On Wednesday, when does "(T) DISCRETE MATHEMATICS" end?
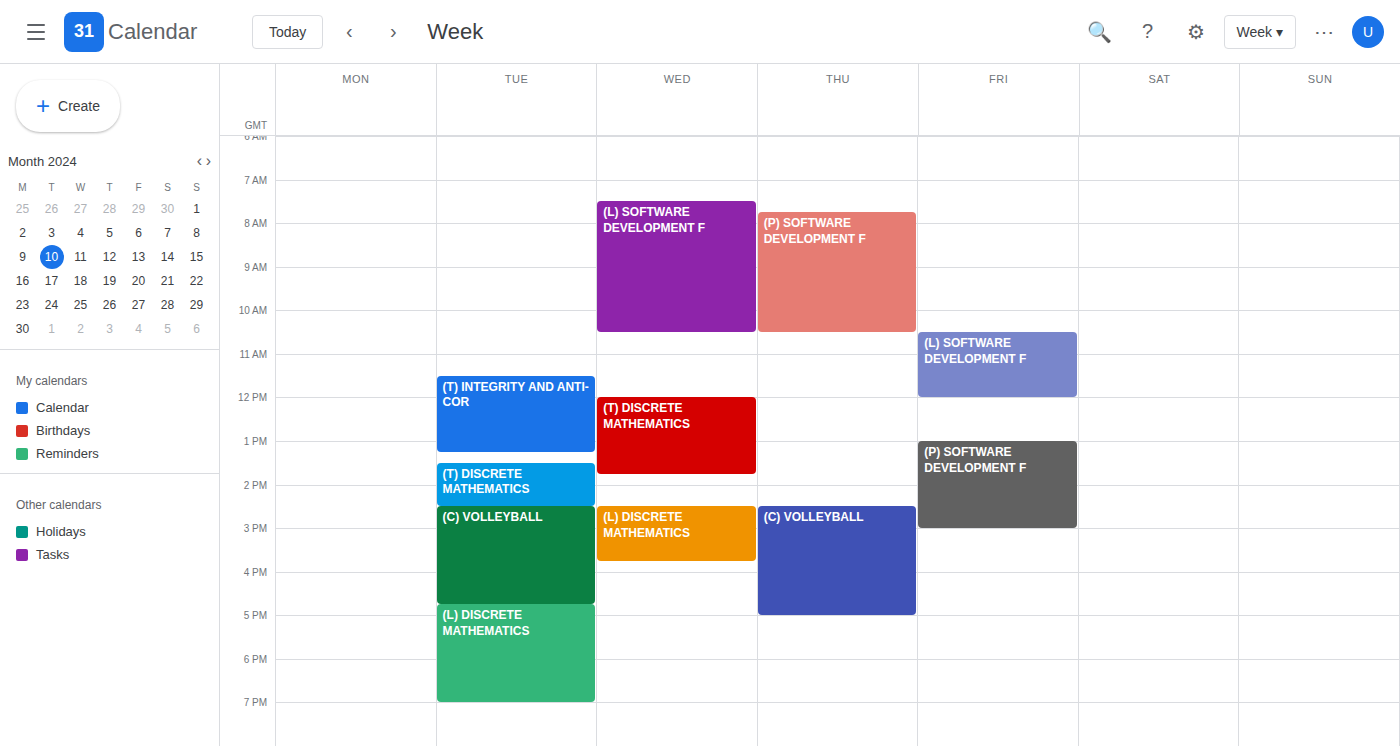
1:45 PM